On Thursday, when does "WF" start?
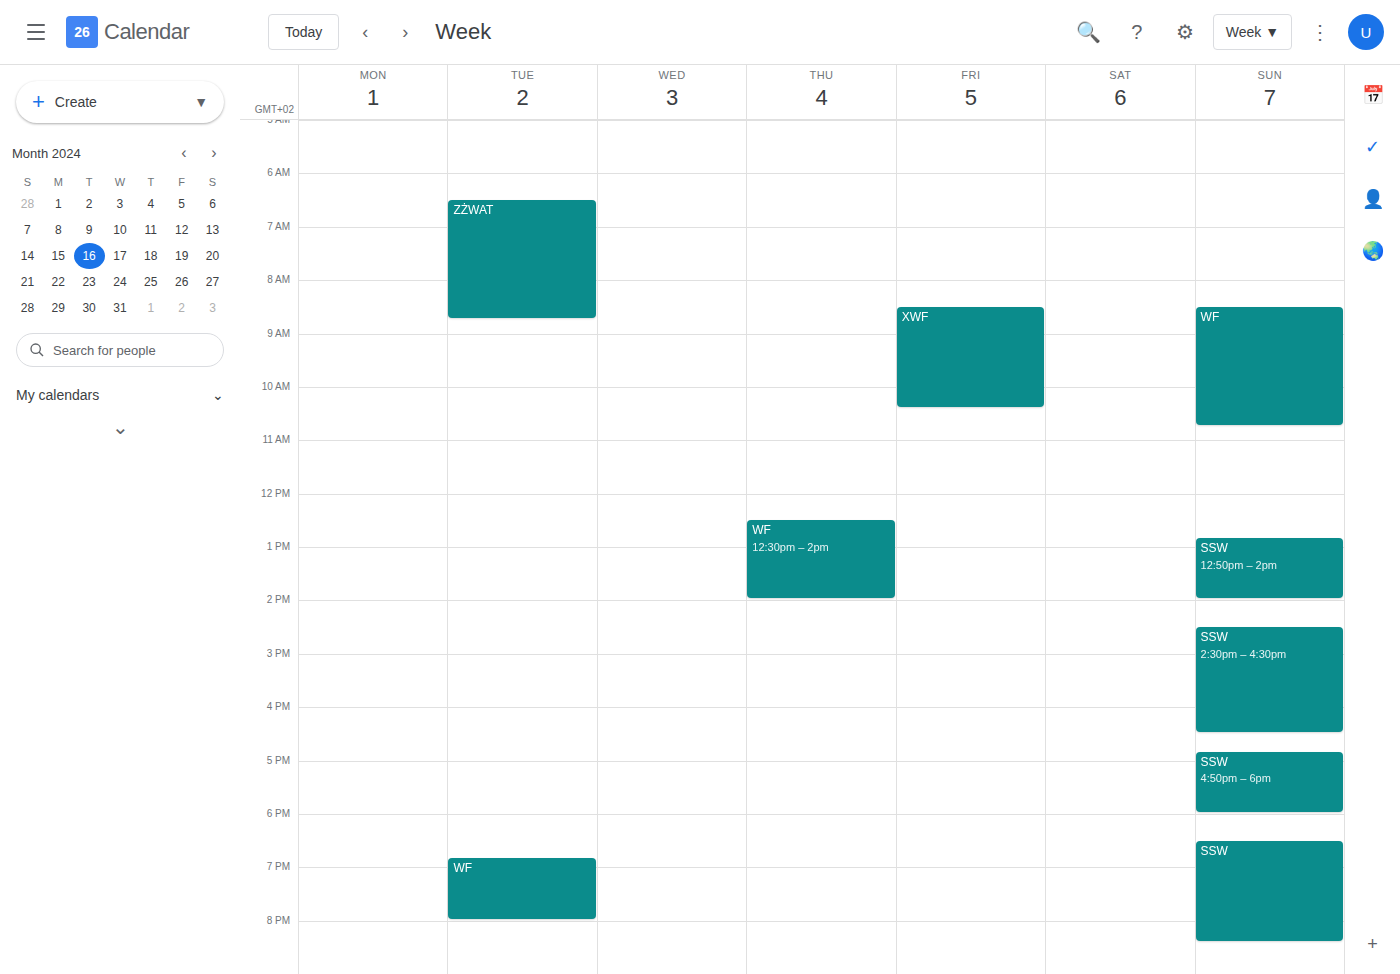
12:30